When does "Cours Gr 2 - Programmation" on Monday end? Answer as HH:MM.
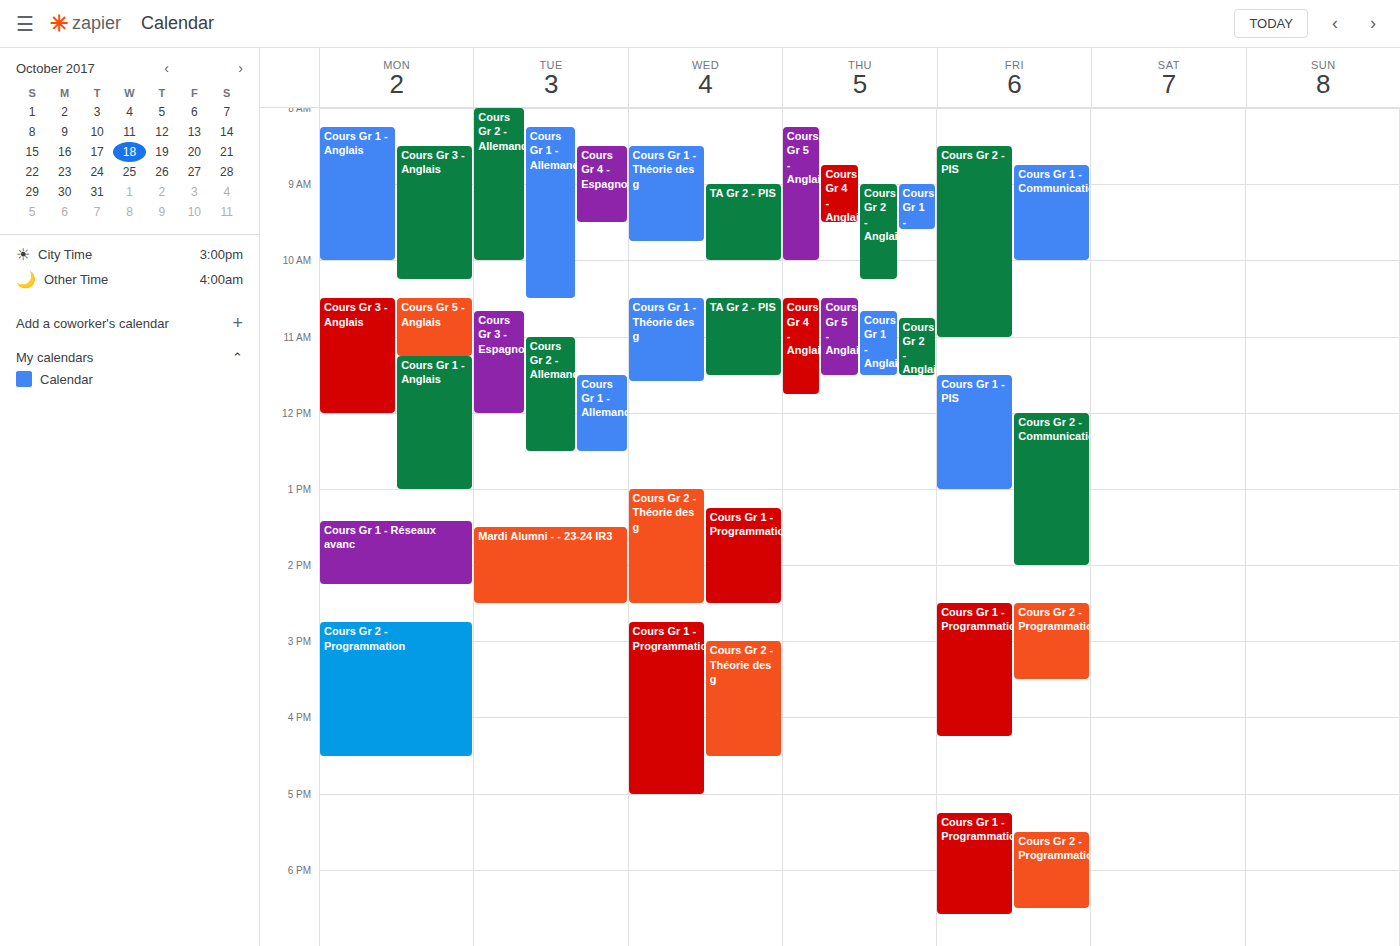
16:30